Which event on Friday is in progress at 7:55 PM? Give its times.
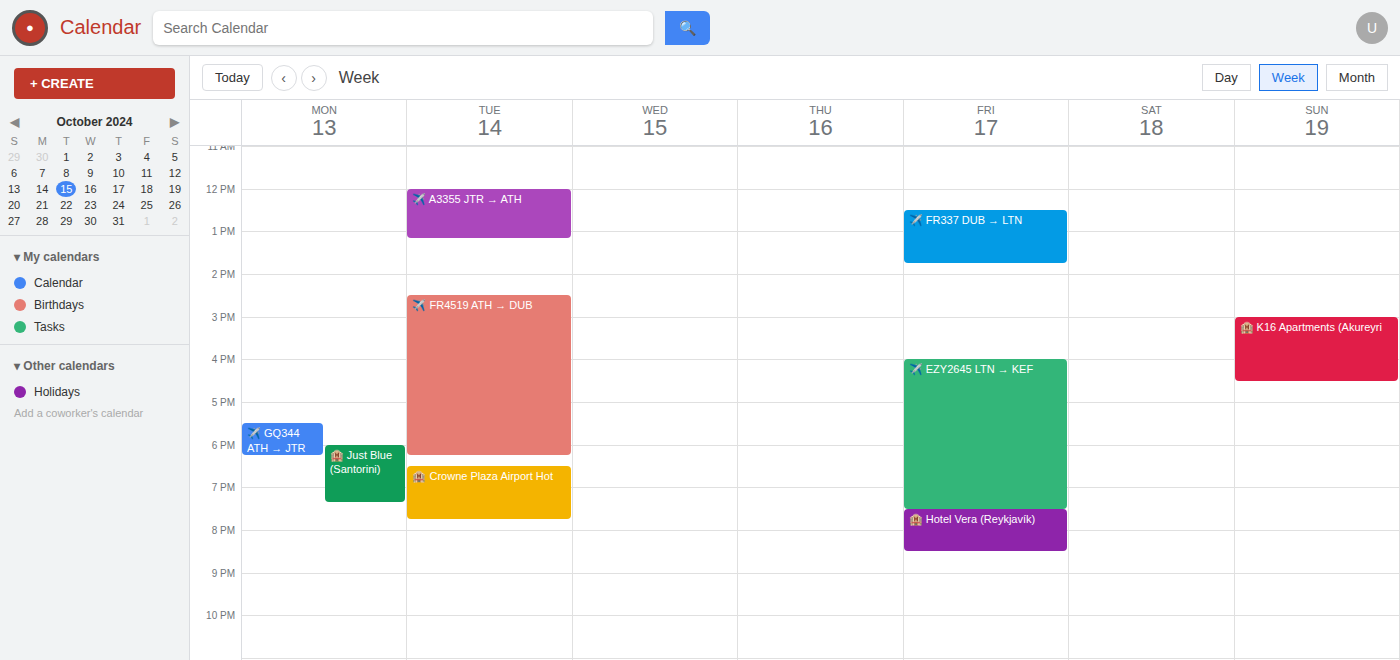
"🏨 Hotel Vera (Reykjavík)", 7:30 PM to 8:30 PM